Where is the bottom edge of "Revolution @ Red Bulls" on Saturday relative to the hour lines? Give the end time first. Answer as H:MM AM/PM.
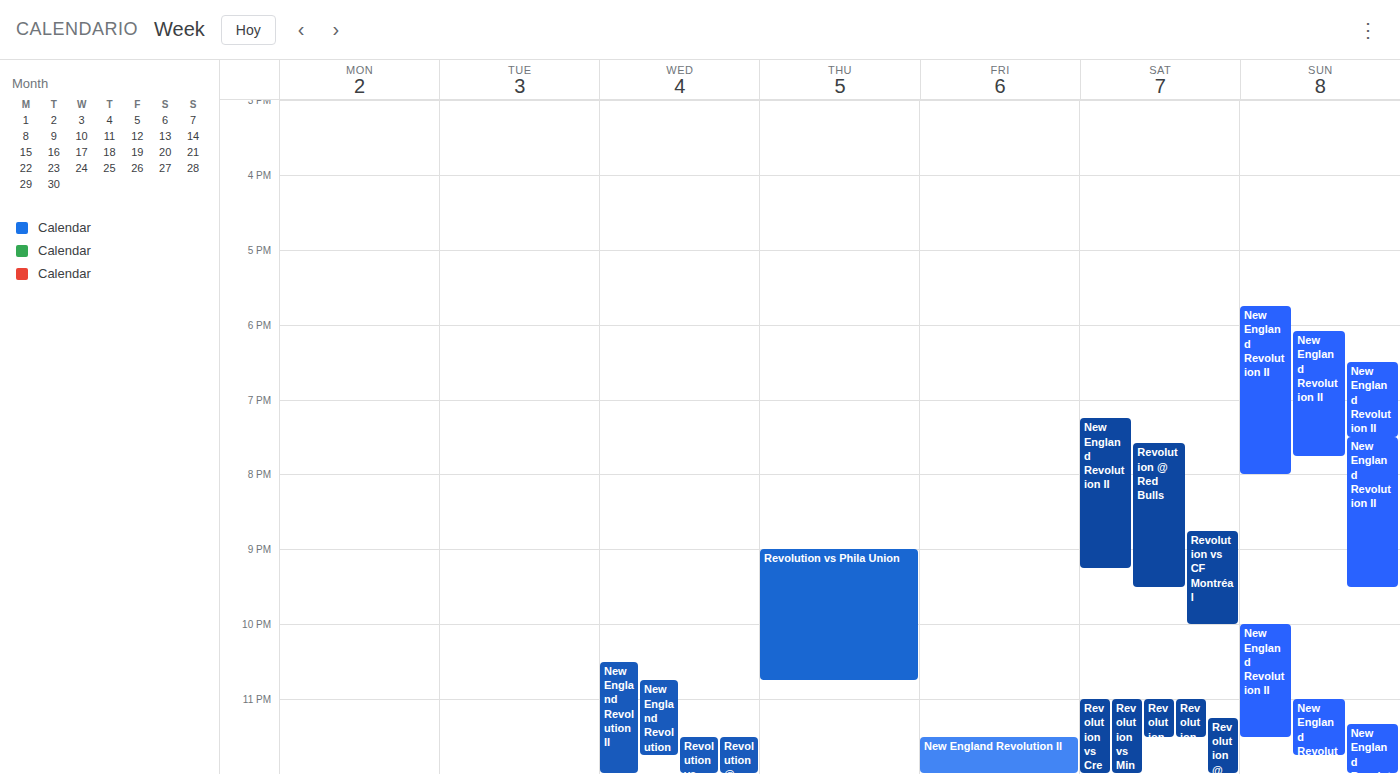
9:30 PM -- halfway between the 9 PM and 10 PM lines.